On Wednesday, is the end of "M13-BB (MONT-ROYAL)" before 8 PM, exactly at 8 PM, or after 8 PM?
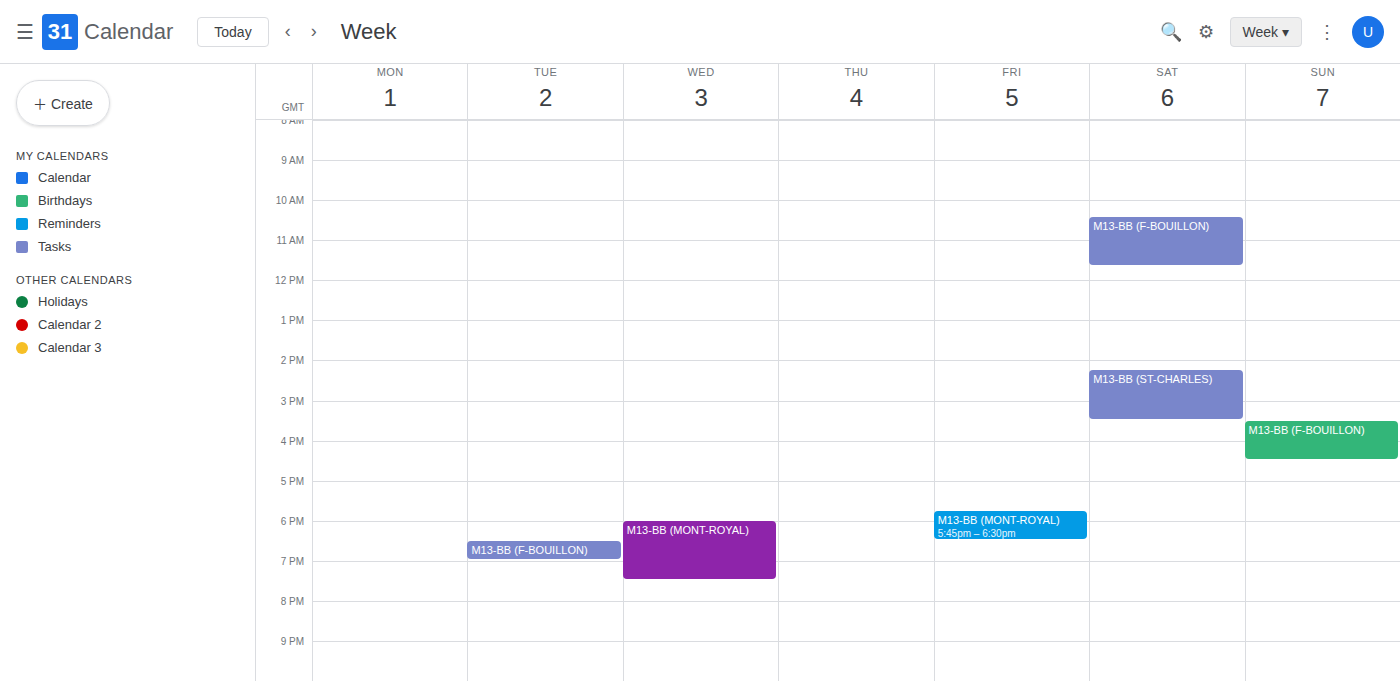
7:30 PM -- before 8 PM, 30 minutes above the 8 PM line.